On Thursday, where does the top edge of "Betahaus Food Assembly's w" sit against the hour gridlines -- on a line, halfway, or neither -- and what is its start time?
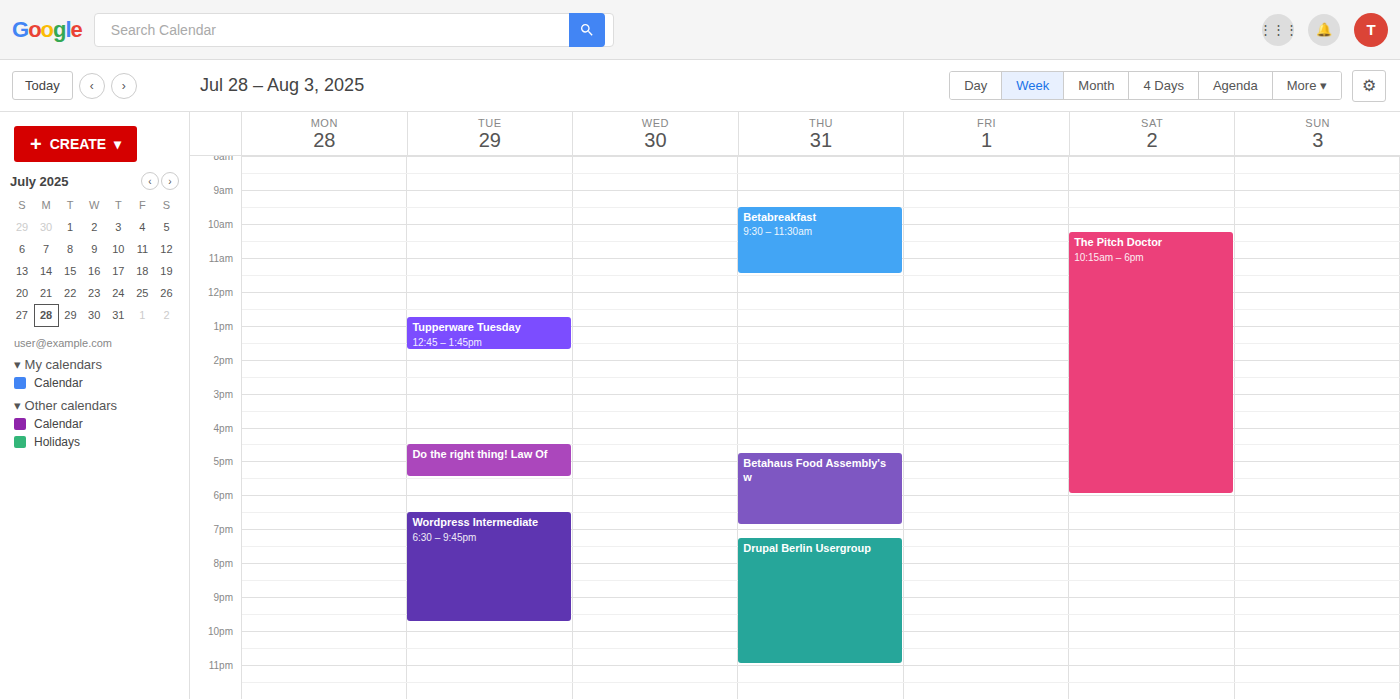
4:45 PM -- neither: three quarters of the way from the 4 PM line to the 5 PM line.